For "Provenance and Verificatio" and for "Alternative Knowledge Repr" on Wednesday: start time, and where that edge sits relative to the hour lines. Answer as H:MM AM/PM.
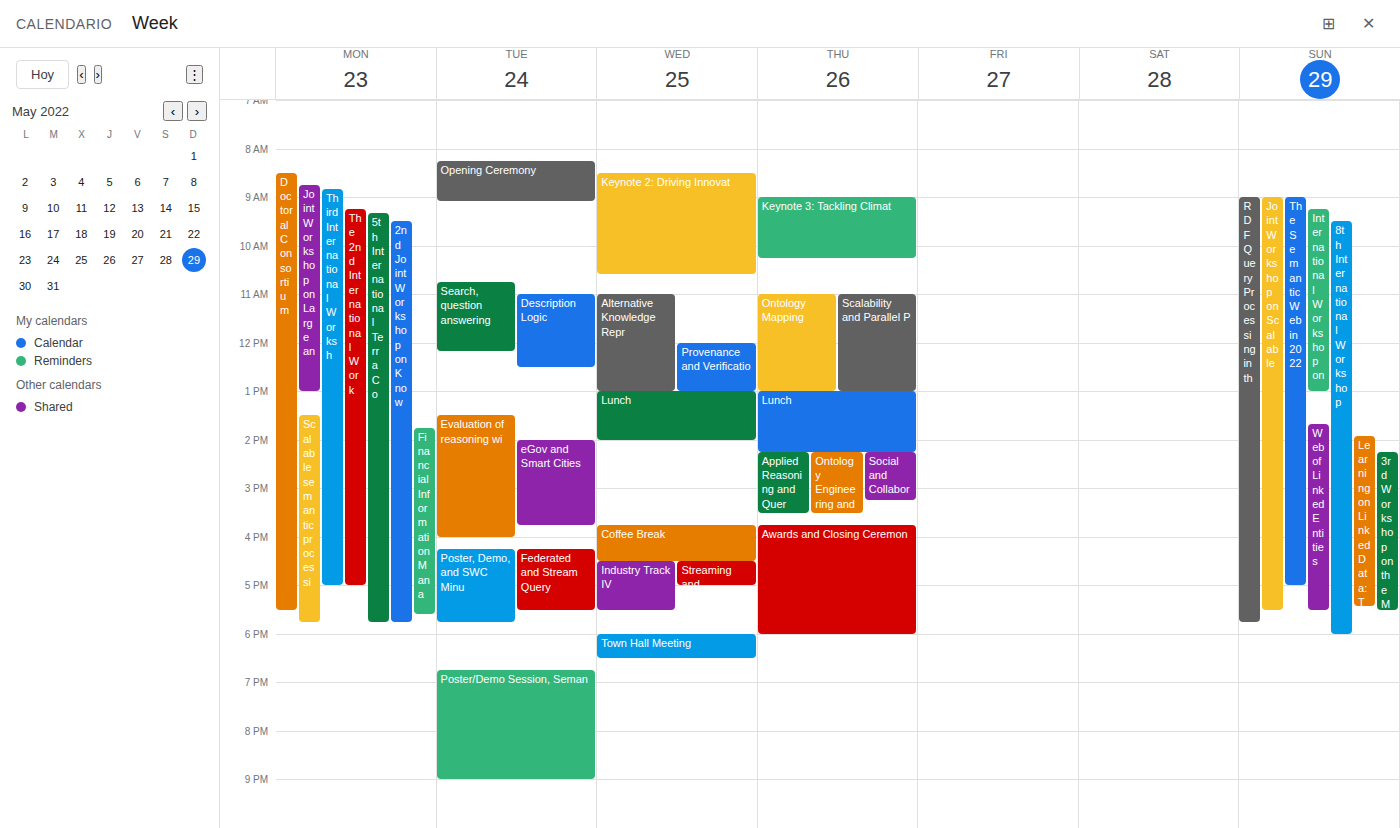
"Provenance and Verificatio": 12:00 PM, exactly on the 12 PM line. "Alternative Knowledge Repr": 11:00 AM, exactly on the 11 AM line.